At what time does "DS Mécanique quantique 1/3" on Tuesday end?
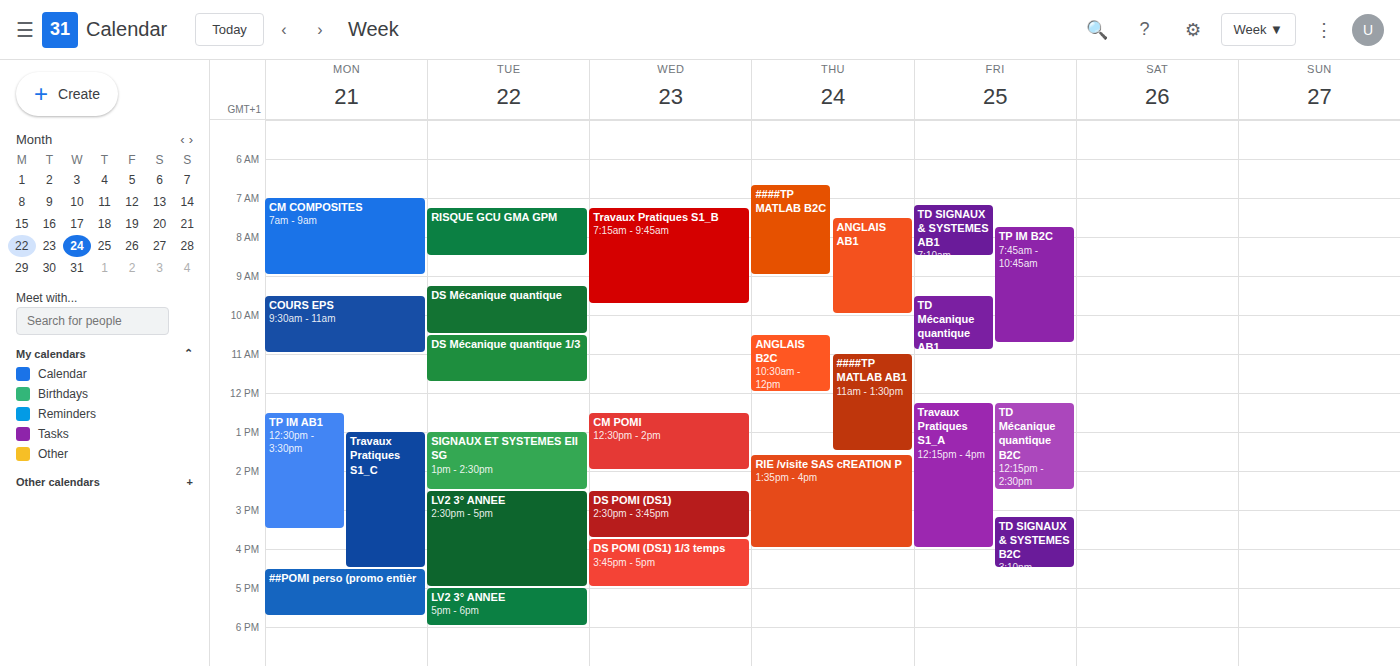
11:45 AM